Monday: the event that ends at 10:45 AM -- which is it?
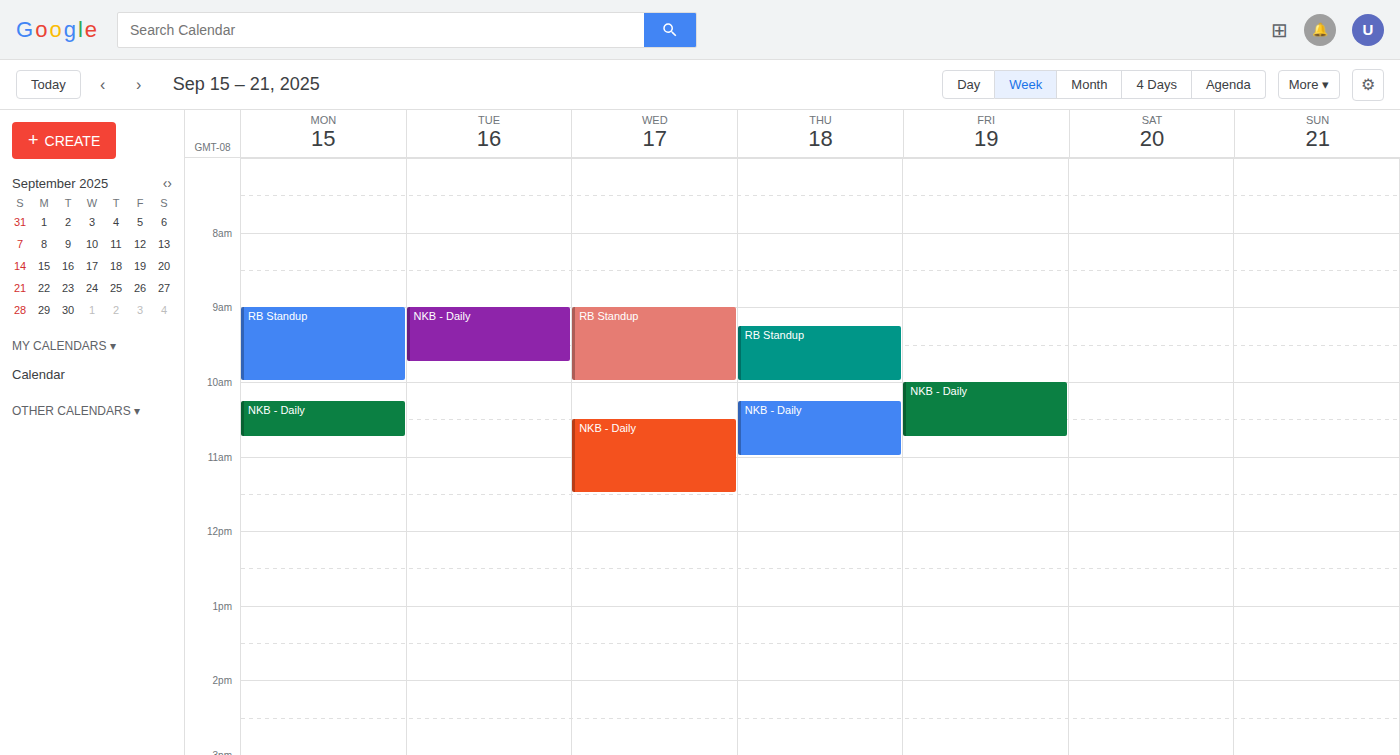
"NKB - Daily"